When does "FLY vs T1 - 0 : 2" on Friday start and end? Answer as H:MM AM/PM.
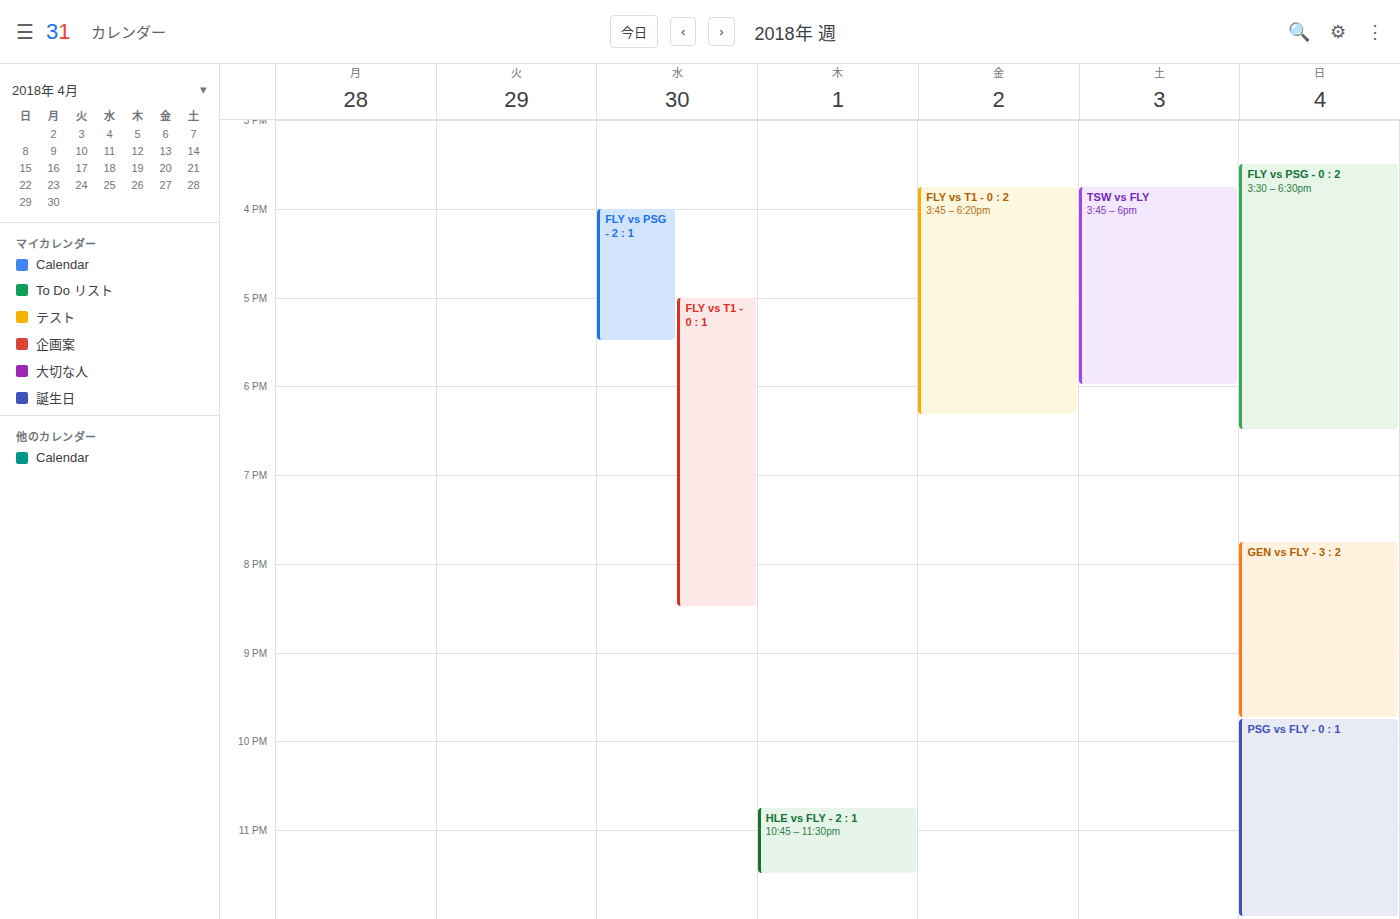
3:45 PM to 6:20 PM